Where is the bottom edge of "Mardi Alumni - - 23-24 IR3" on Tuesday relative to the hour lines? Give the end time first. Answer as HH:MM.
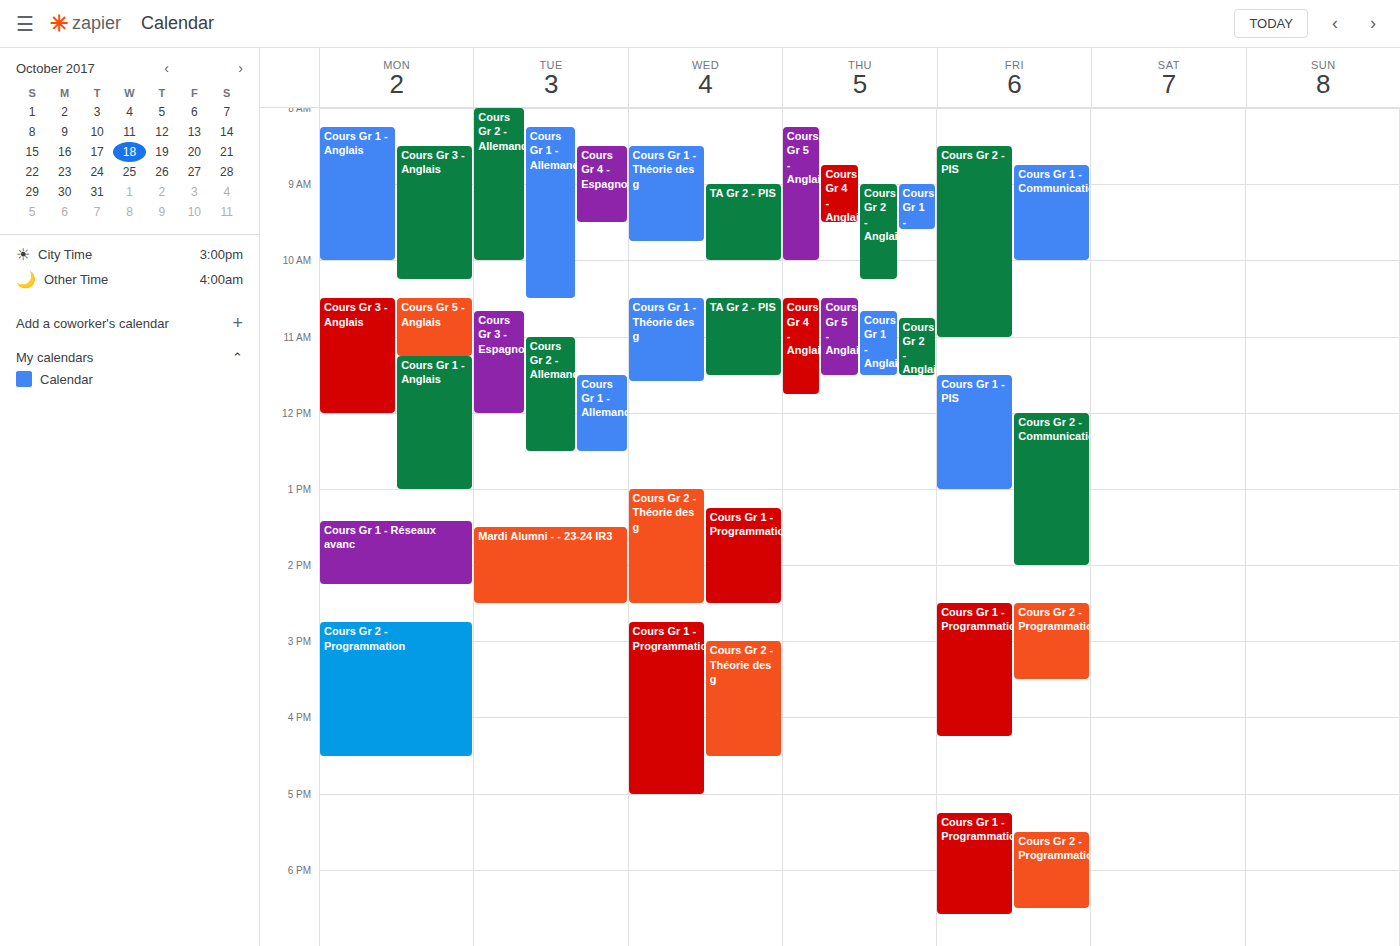
14:30 -- halfway between the 14:00 and 15:00 lines.